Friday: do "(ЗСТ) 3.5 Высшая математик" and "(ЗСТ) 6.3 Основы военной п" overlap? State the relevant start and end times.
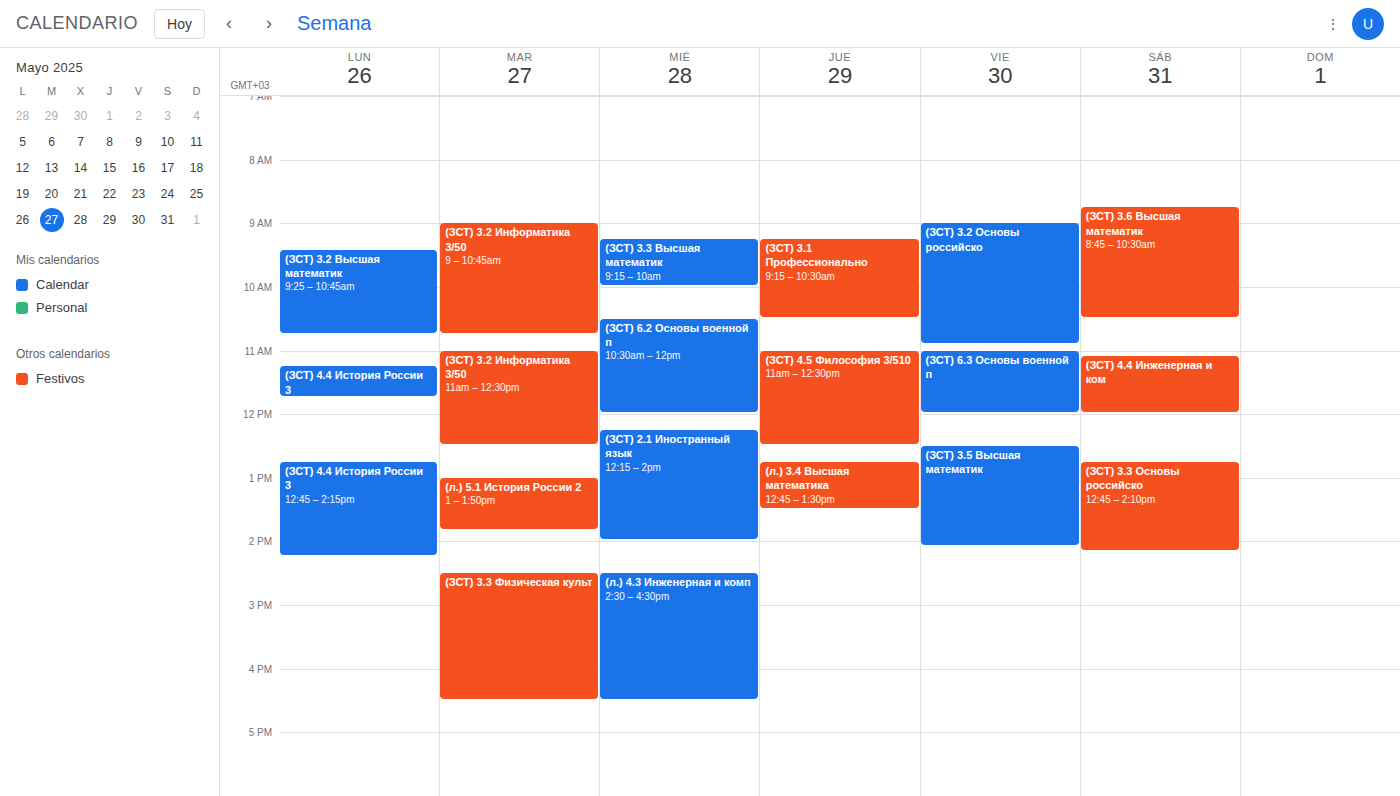
"(ЗСТ) 6.3 Основы военной п" ends at 12:00 PM and "(ЗСТ) 3.5 Высшая математик" starts at 12:30 PM -- no overlap.